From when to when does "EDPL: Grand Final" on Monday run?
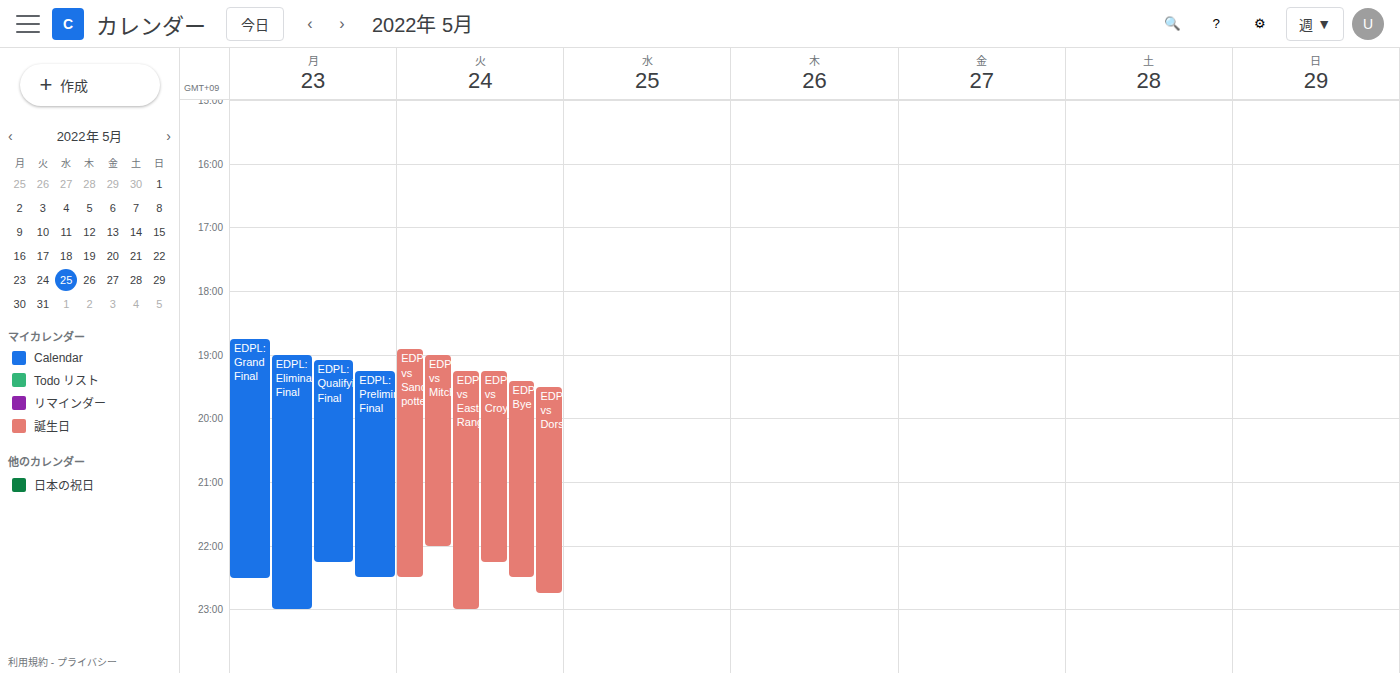
6:45 PM to 10:30 PM